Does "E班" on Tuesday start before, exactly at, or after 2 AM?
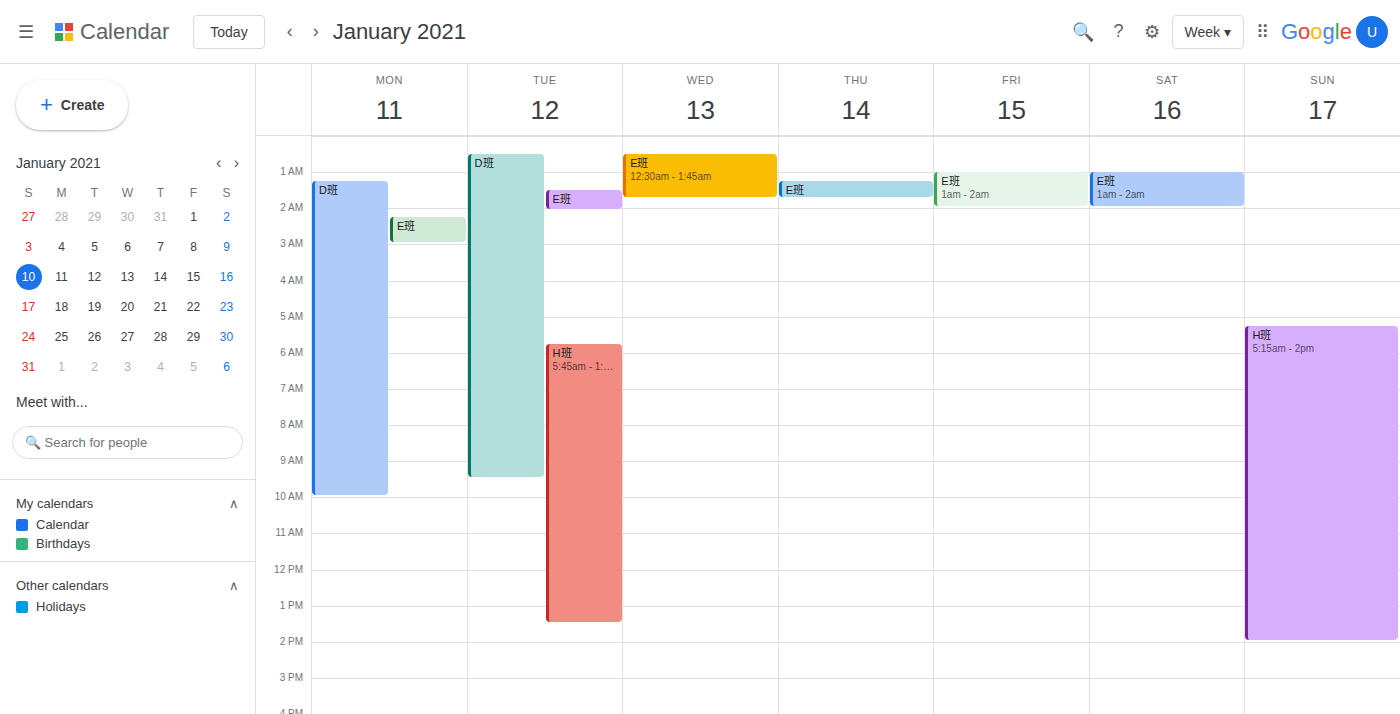
1:30 AM -- before 2 AM, 30 minutes above the 2 AM line.